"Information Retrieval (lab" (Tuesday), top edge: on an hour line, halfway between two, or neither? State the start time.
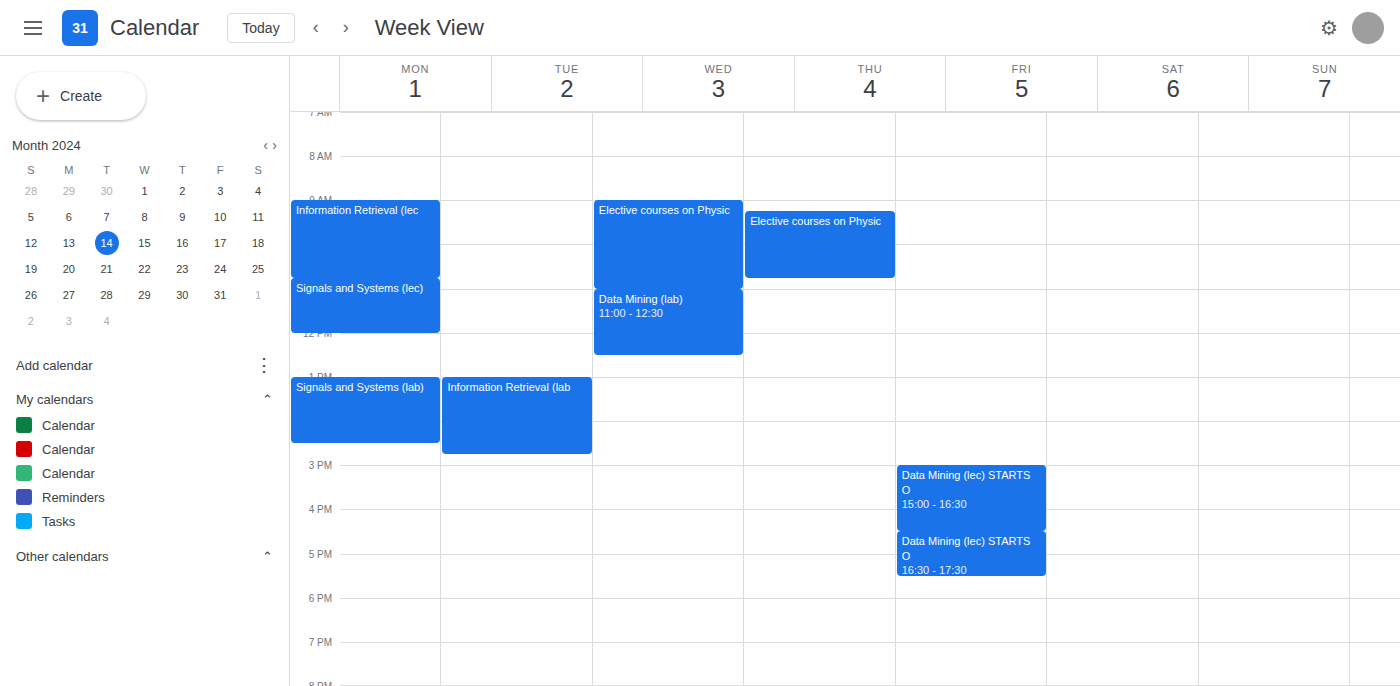
13:00 -- exactly on the 13:00 line.